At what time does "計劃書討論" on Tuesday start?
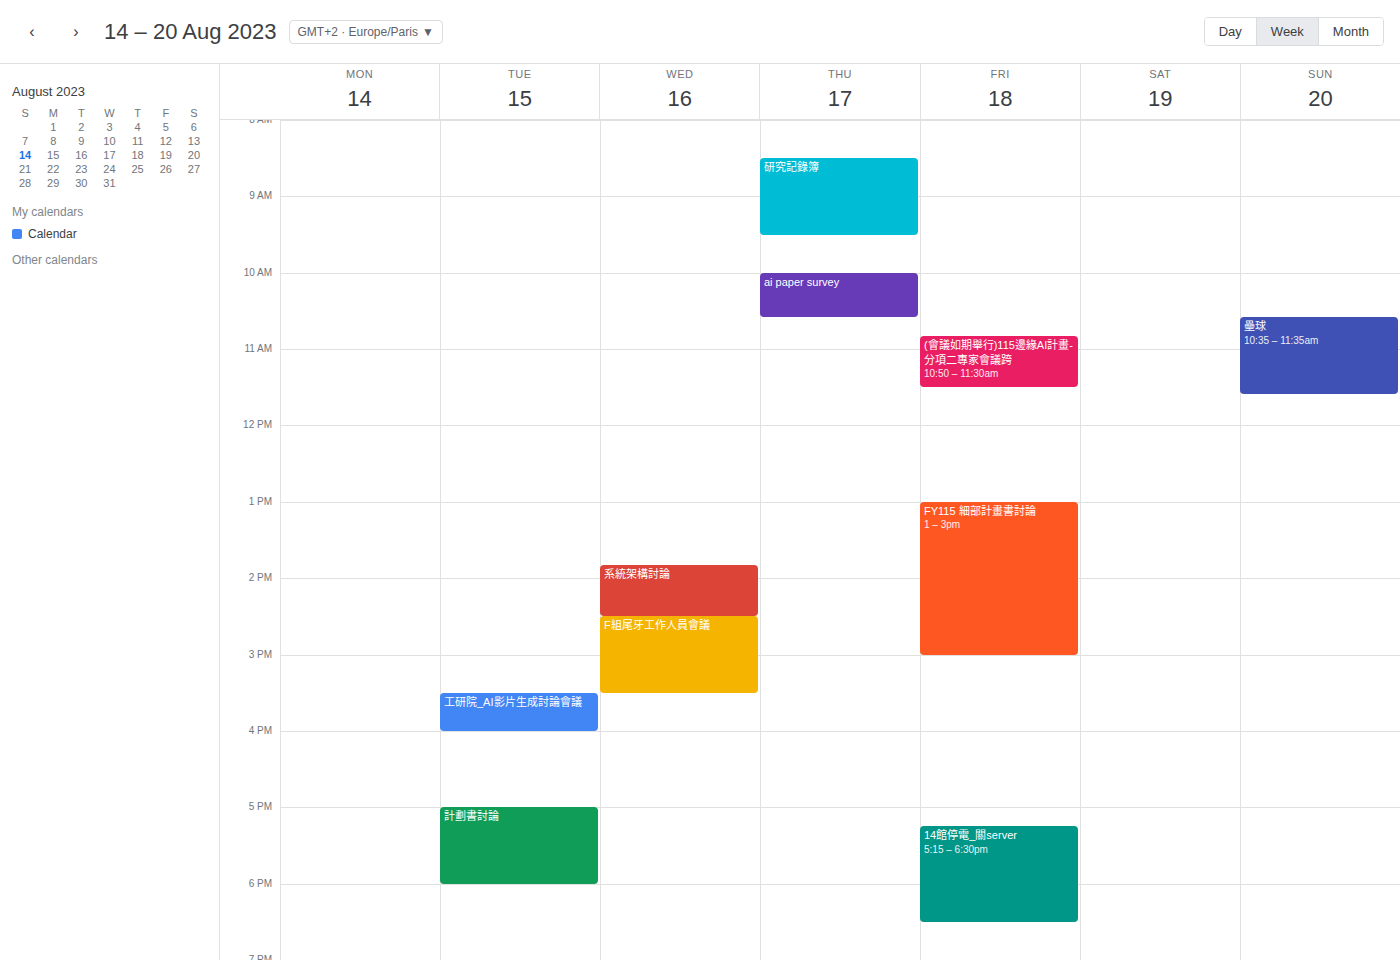
5:00 PM